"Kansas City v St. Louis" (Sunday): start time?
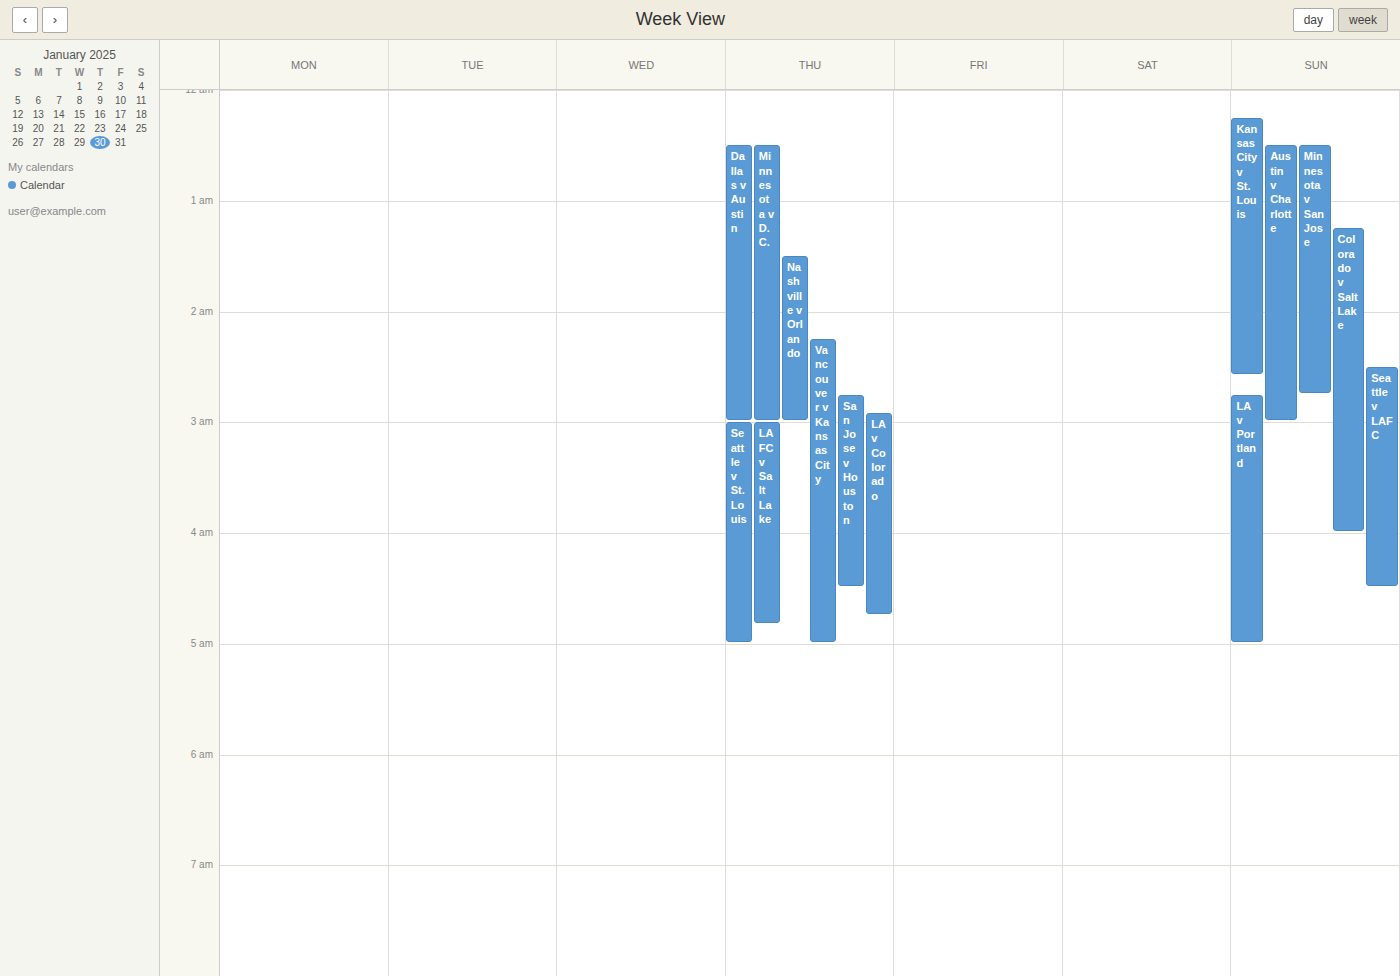
12:15 AM